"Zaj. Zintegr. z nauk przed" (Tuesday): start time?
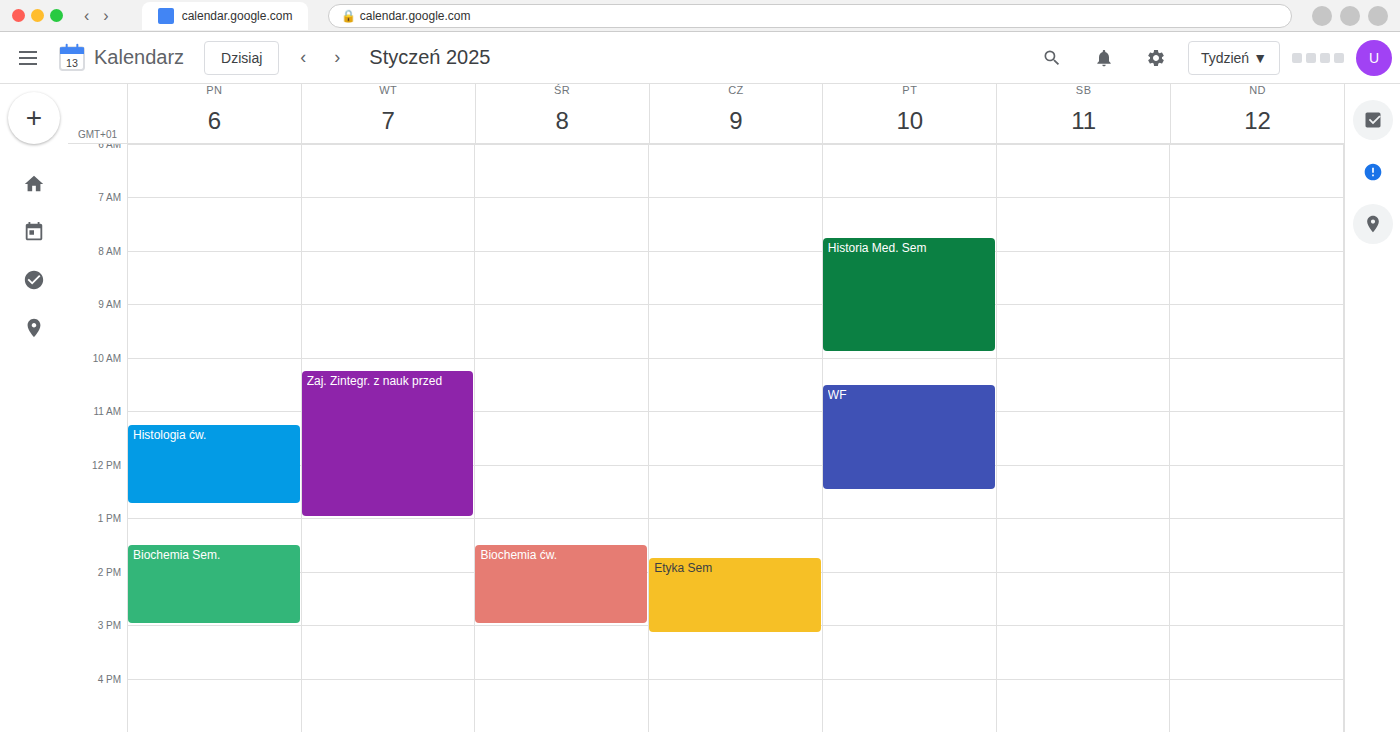
10:15 AM